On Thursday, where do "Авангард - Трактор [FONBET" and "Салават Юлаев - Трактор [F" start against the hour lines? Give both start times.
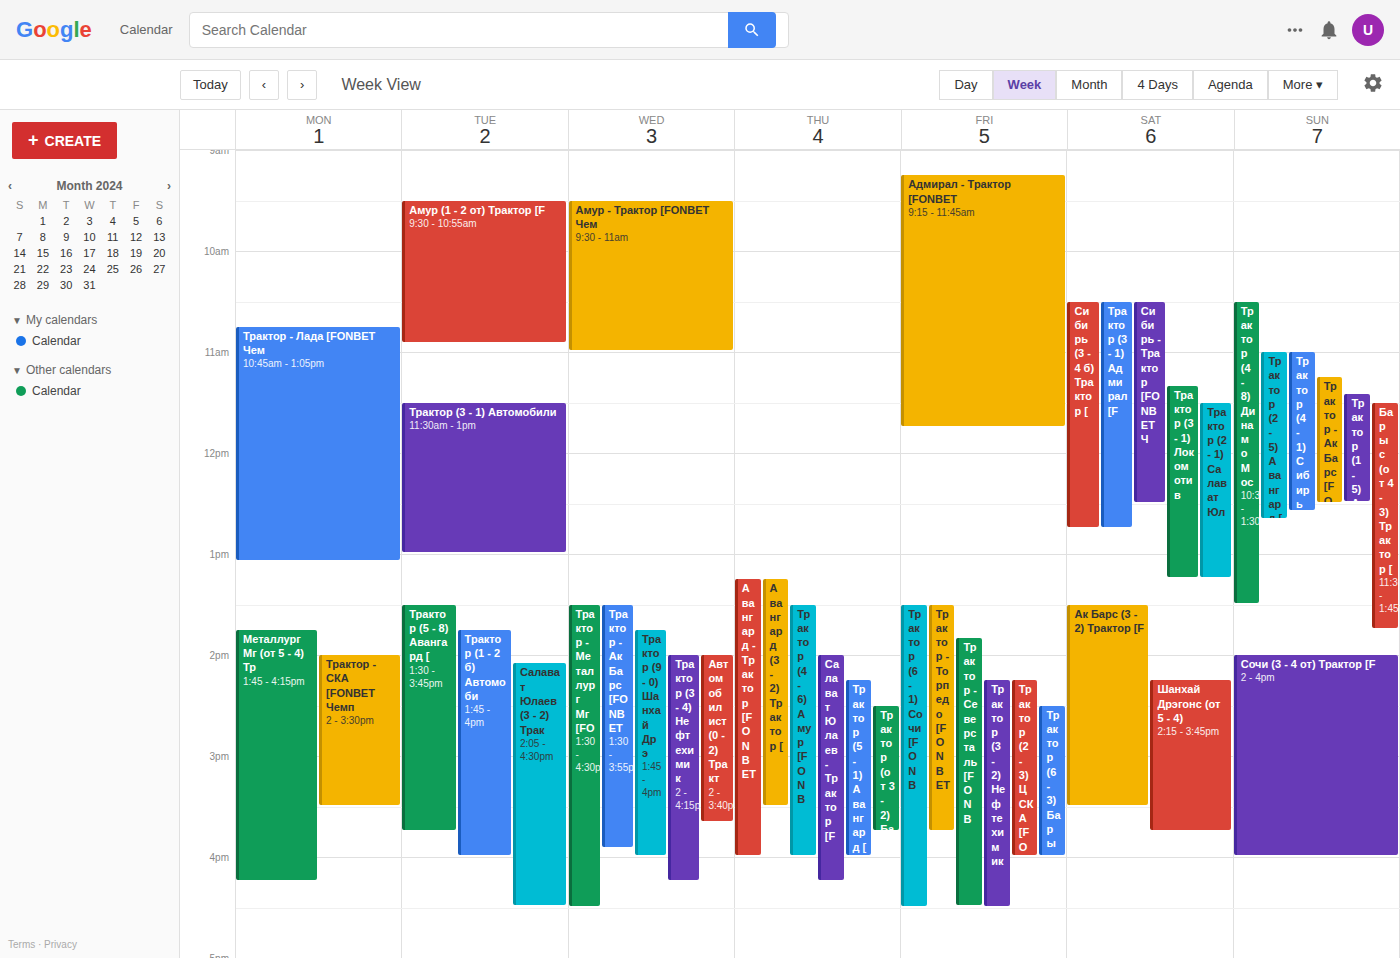
"Авангард - Трактор [FONBET": 13:15, neither: a quarter of the way from the 13:00 line to the 14:00 line. "Салават Юлаев - Трактор [F": 14:00, exactly on the 14:00 line.